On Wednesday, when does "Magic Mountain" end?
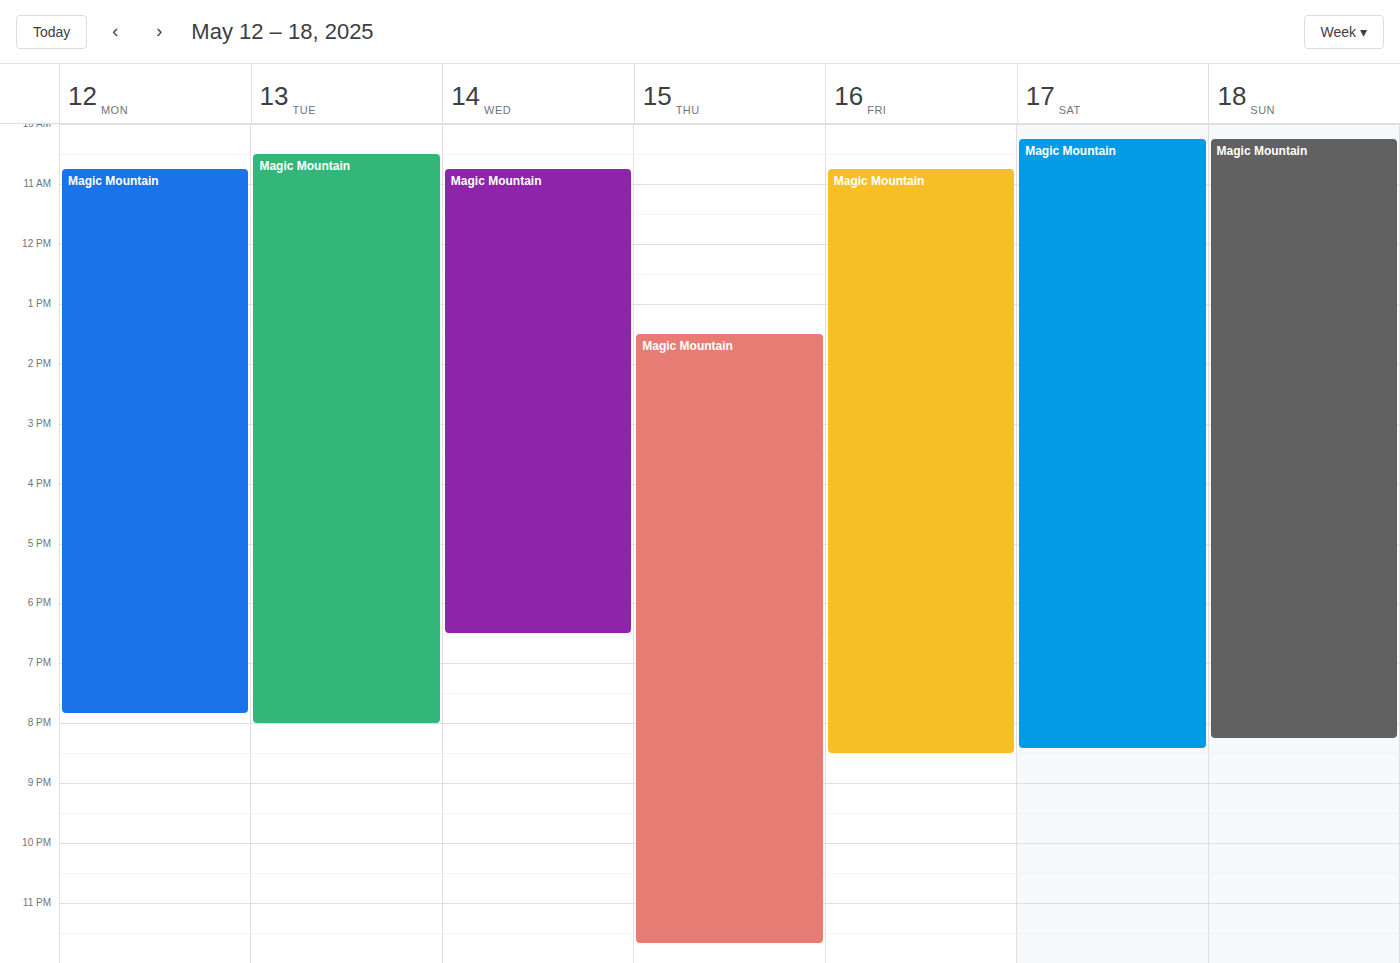
6:30 PM